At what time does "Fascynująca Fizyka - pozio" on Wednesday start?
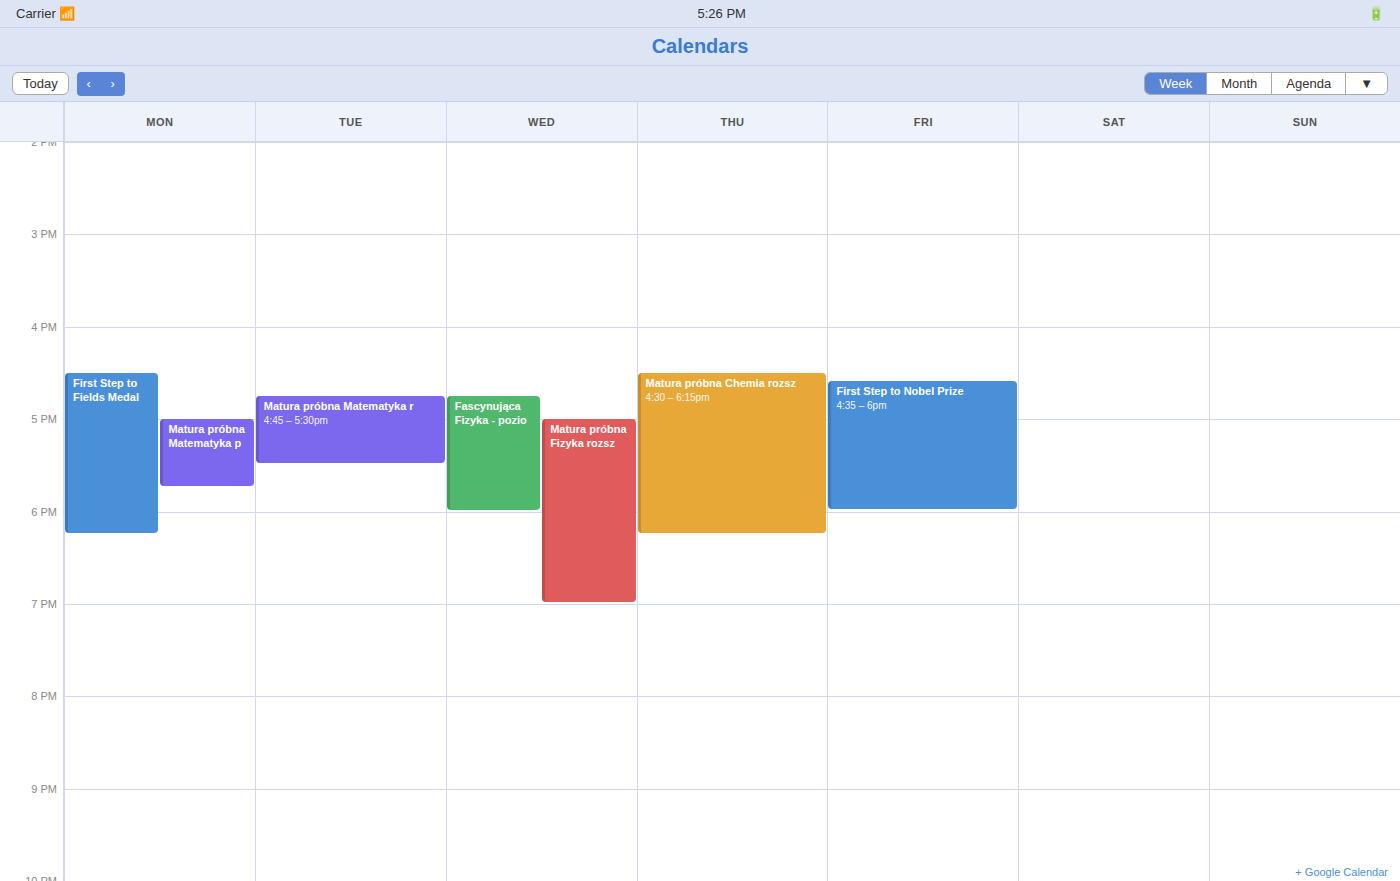
4:45 PM